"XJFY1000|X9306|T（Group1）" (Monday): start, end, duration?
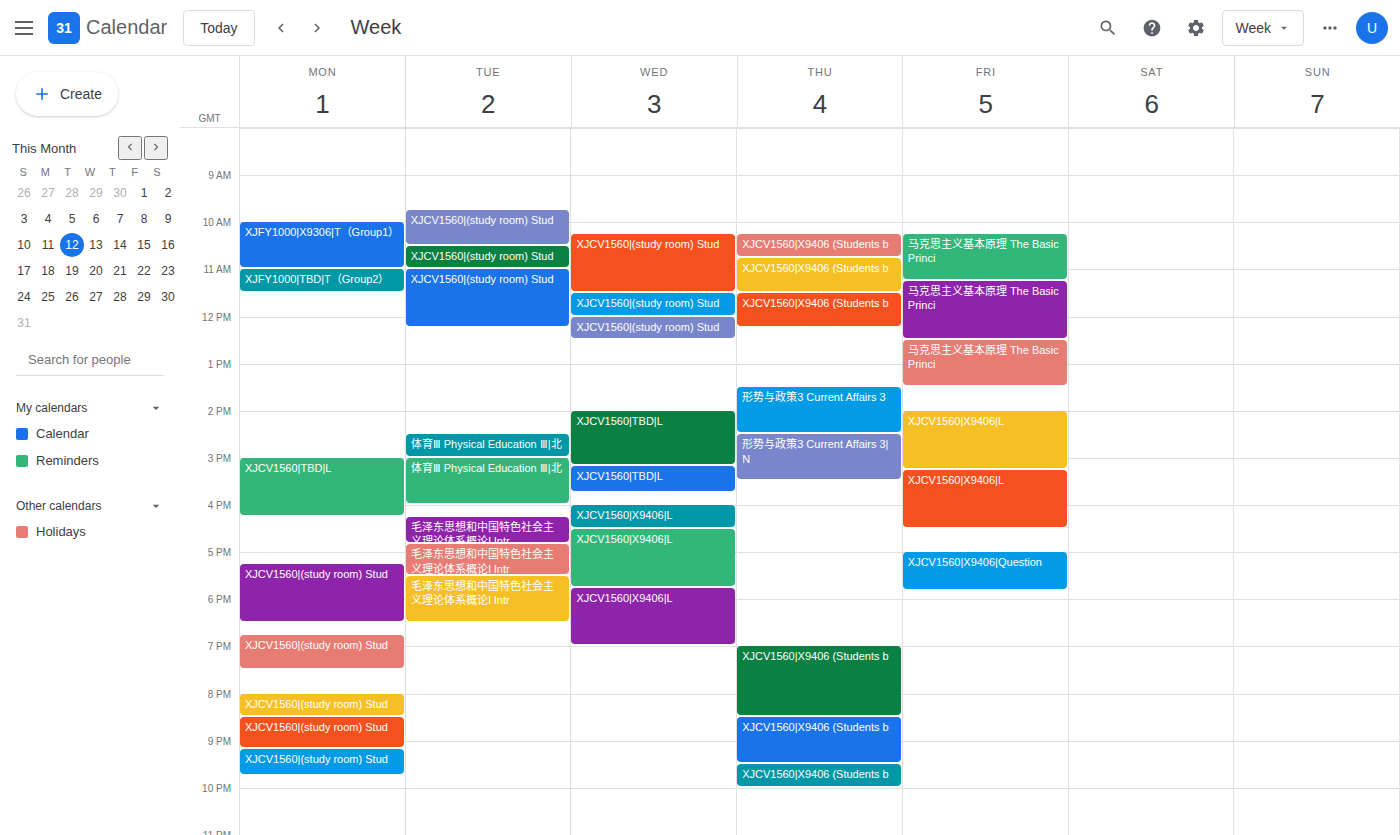
10:00 AM to 11:00 AM, 1 hour